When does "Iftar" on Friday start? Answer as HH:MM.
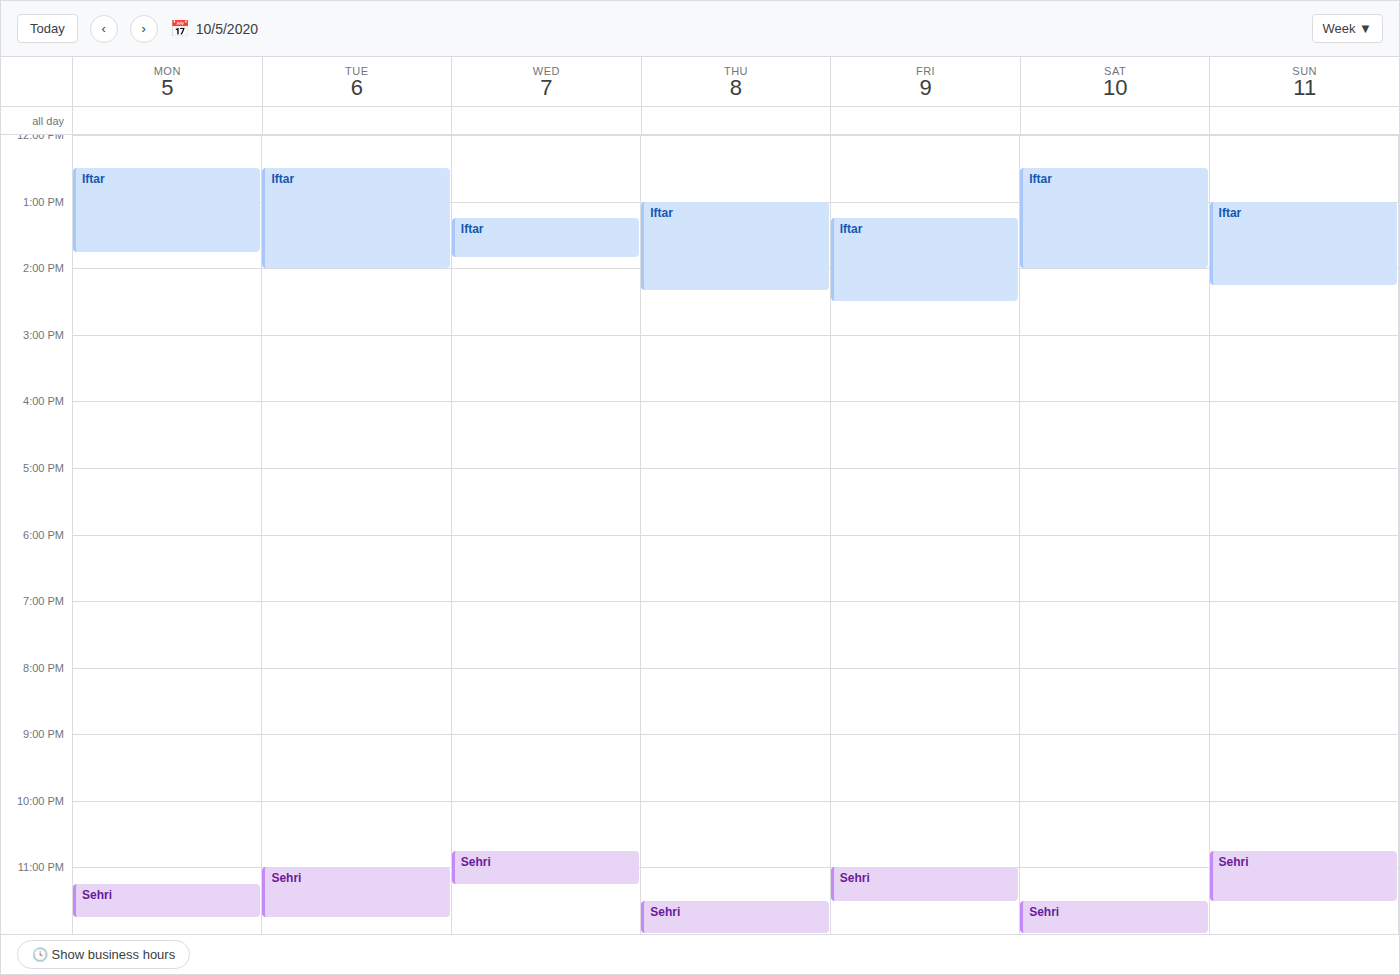
13:15